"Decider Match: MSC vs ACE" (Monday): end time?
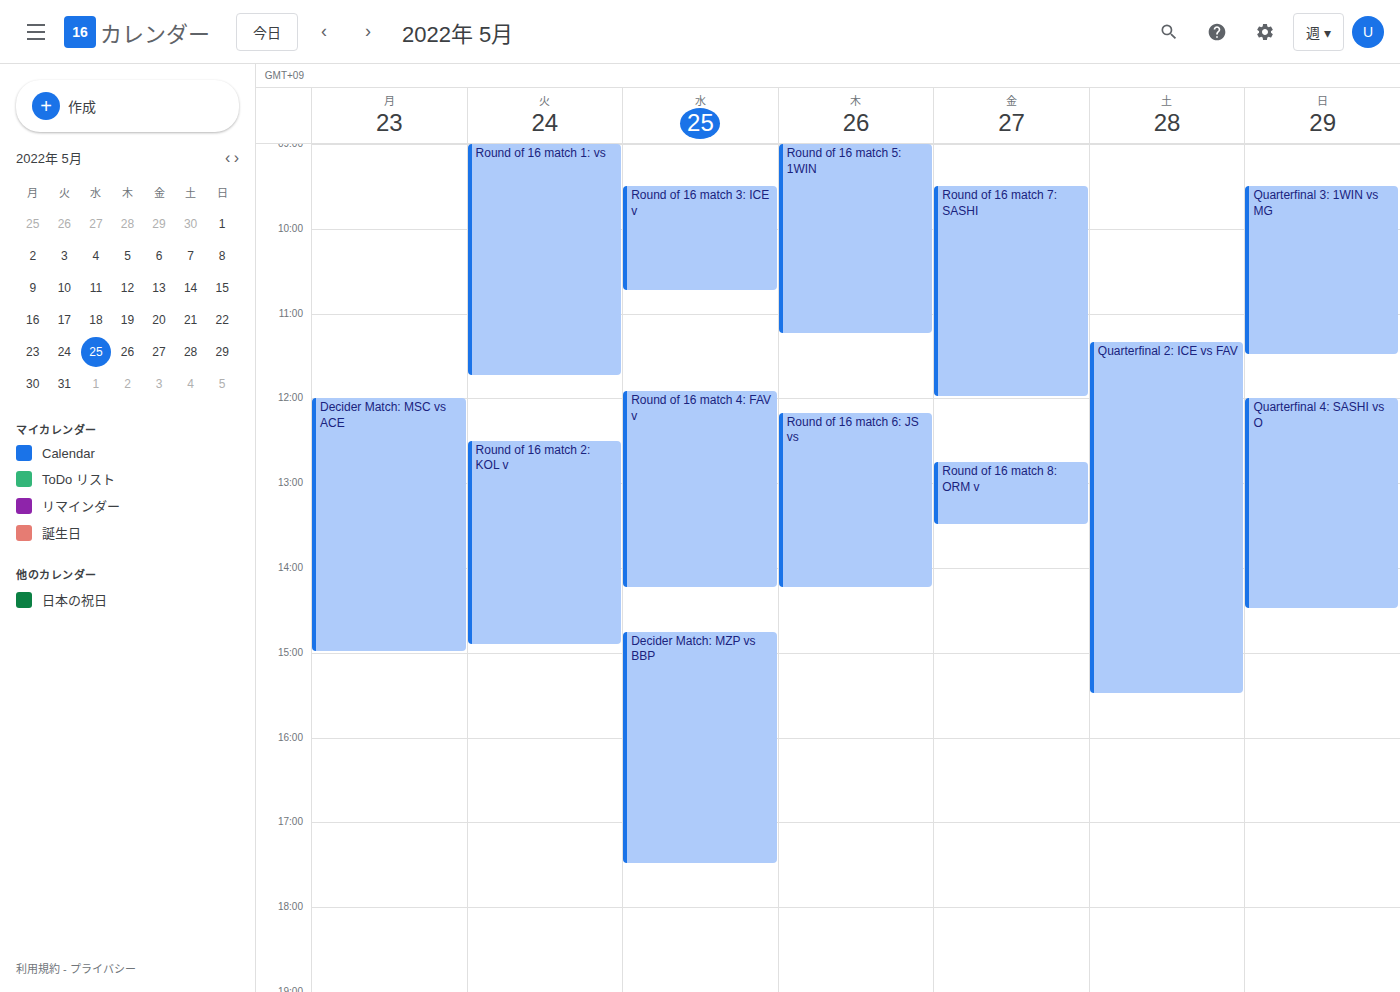
3:00 PM